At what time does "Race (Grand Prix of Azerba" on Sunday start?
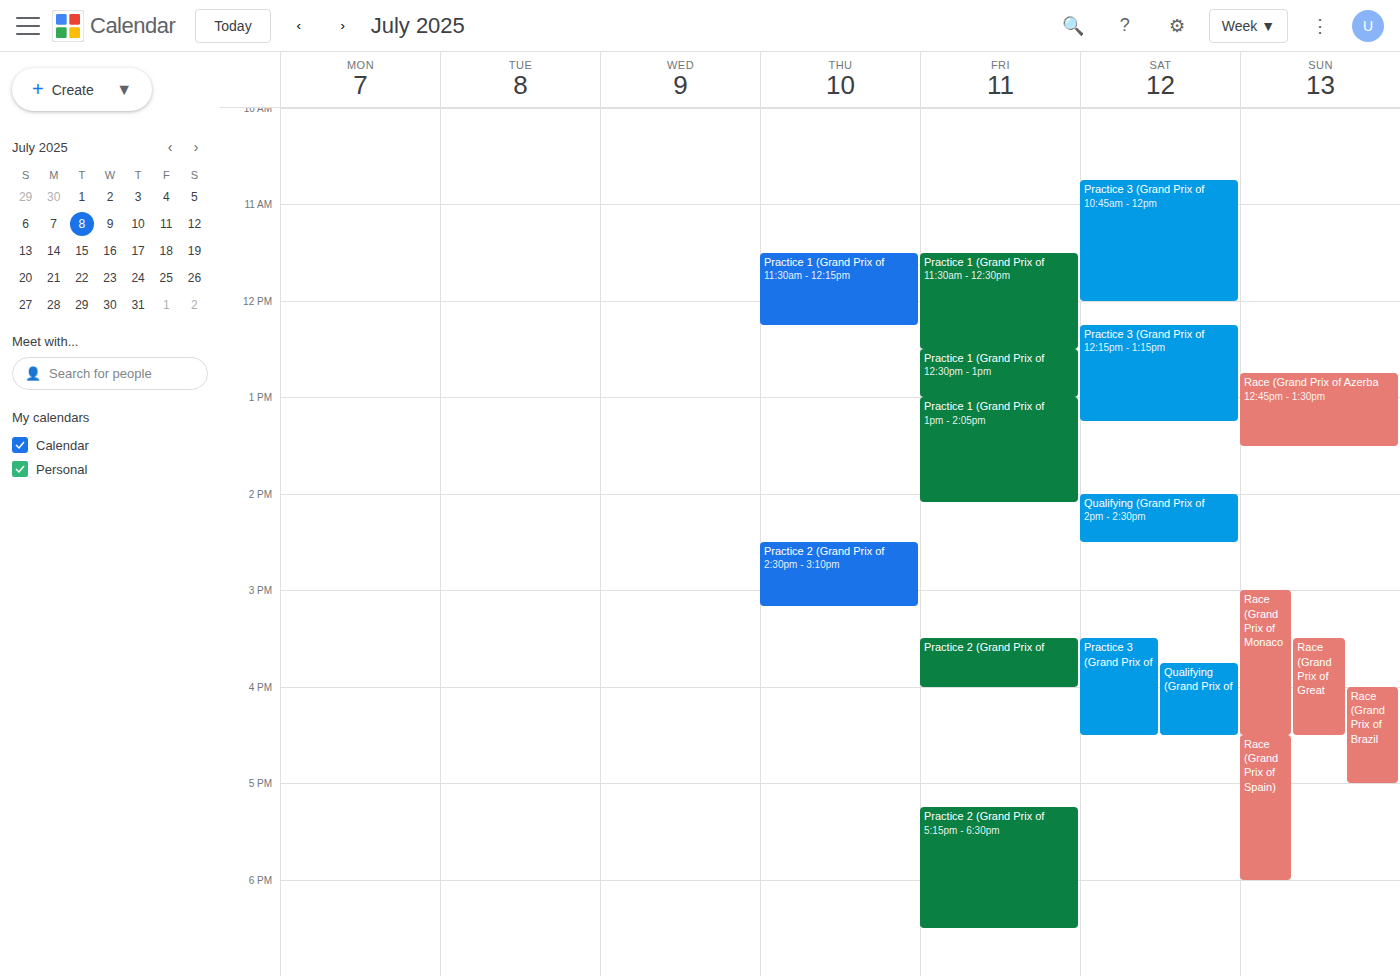
12:45 PM